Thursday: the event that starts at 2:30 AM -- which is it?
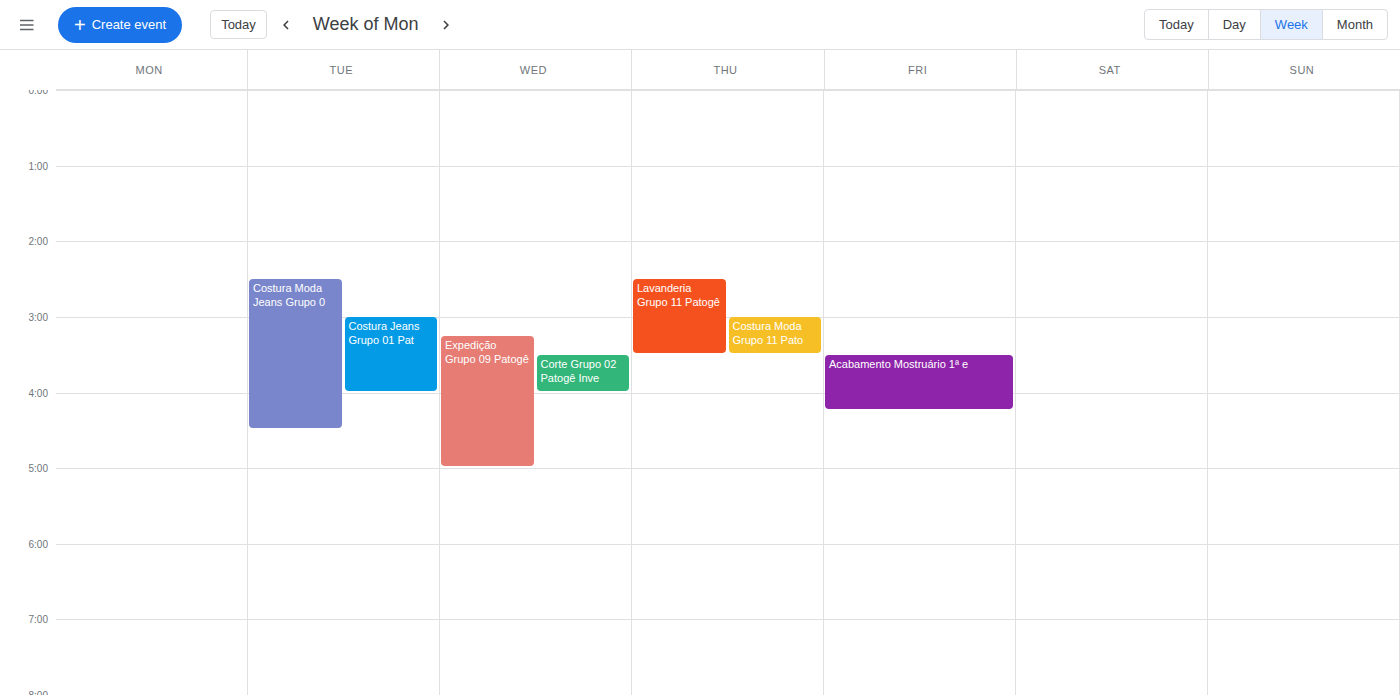
"Lavanderia Grupo 11 Patogê"